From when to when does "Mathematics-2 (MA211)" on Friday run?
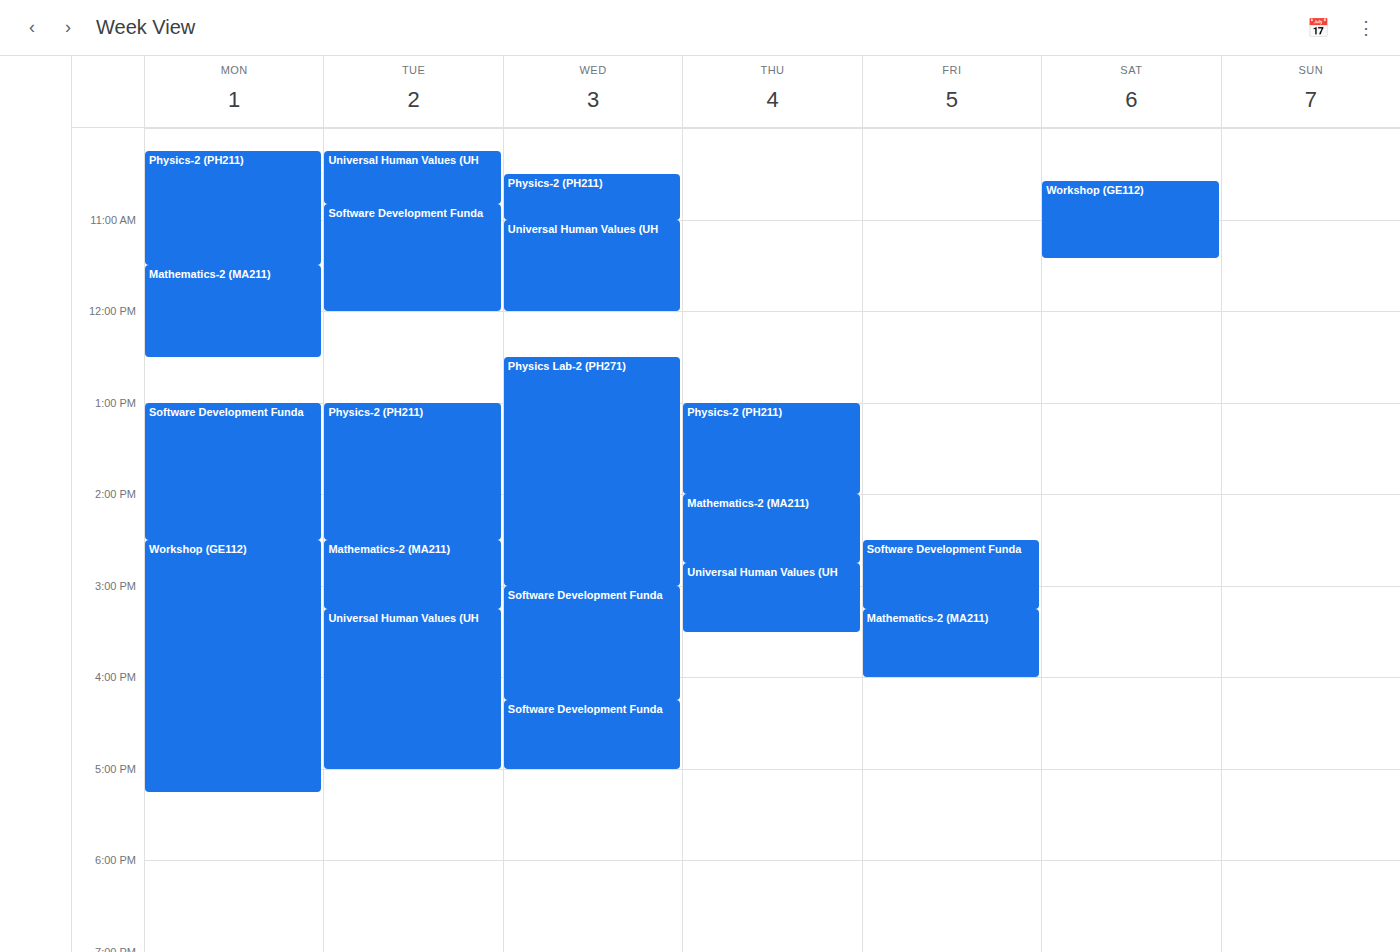
15:15 to 16:00